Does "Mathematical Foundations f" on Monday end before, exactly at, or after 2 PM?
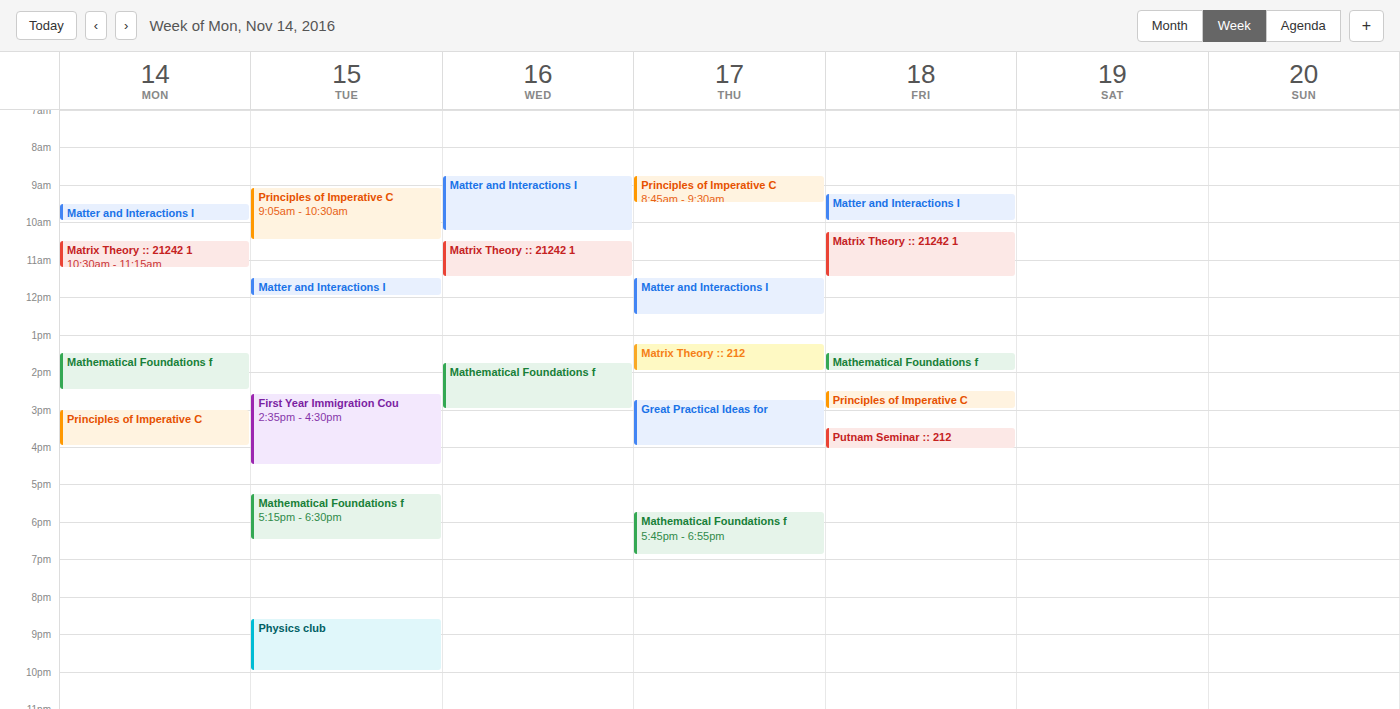
2:30 PM -- after 2 PM, 30 minutes below the 2 PM line.